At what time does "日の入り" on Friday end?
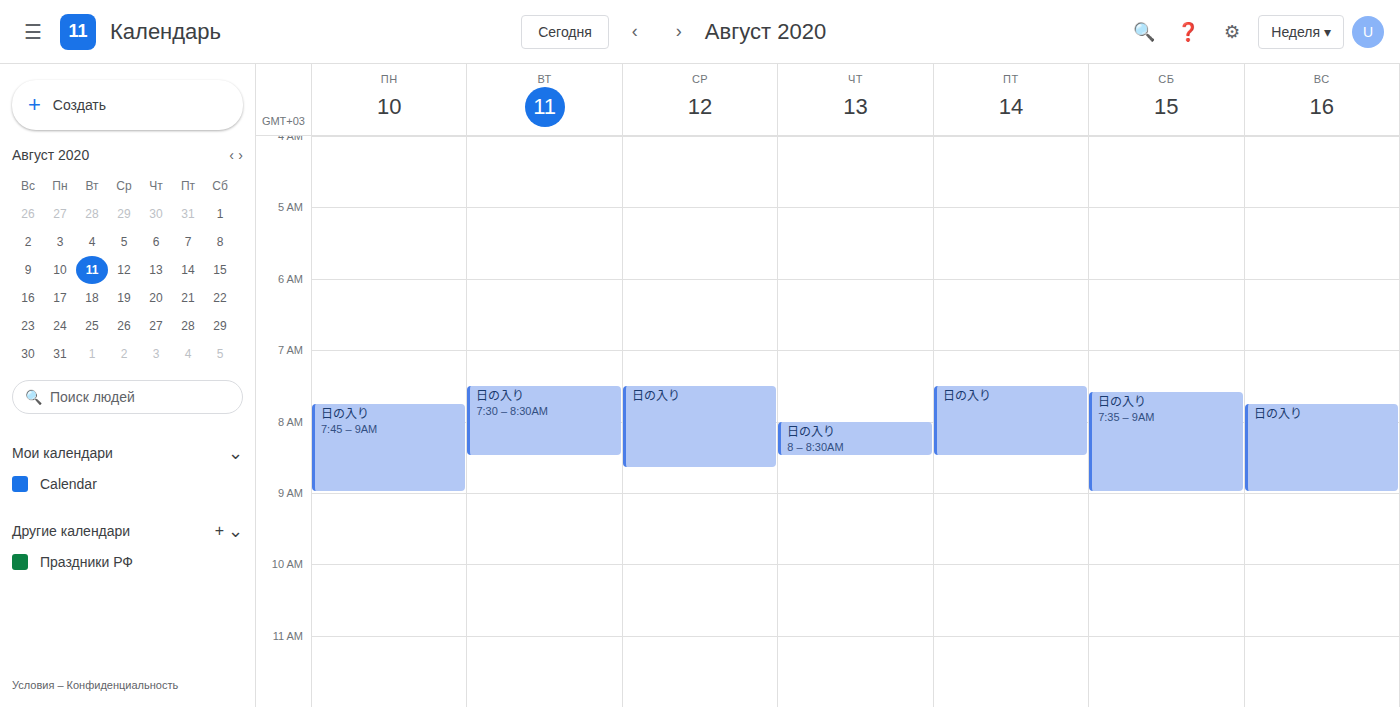
8:30 AM